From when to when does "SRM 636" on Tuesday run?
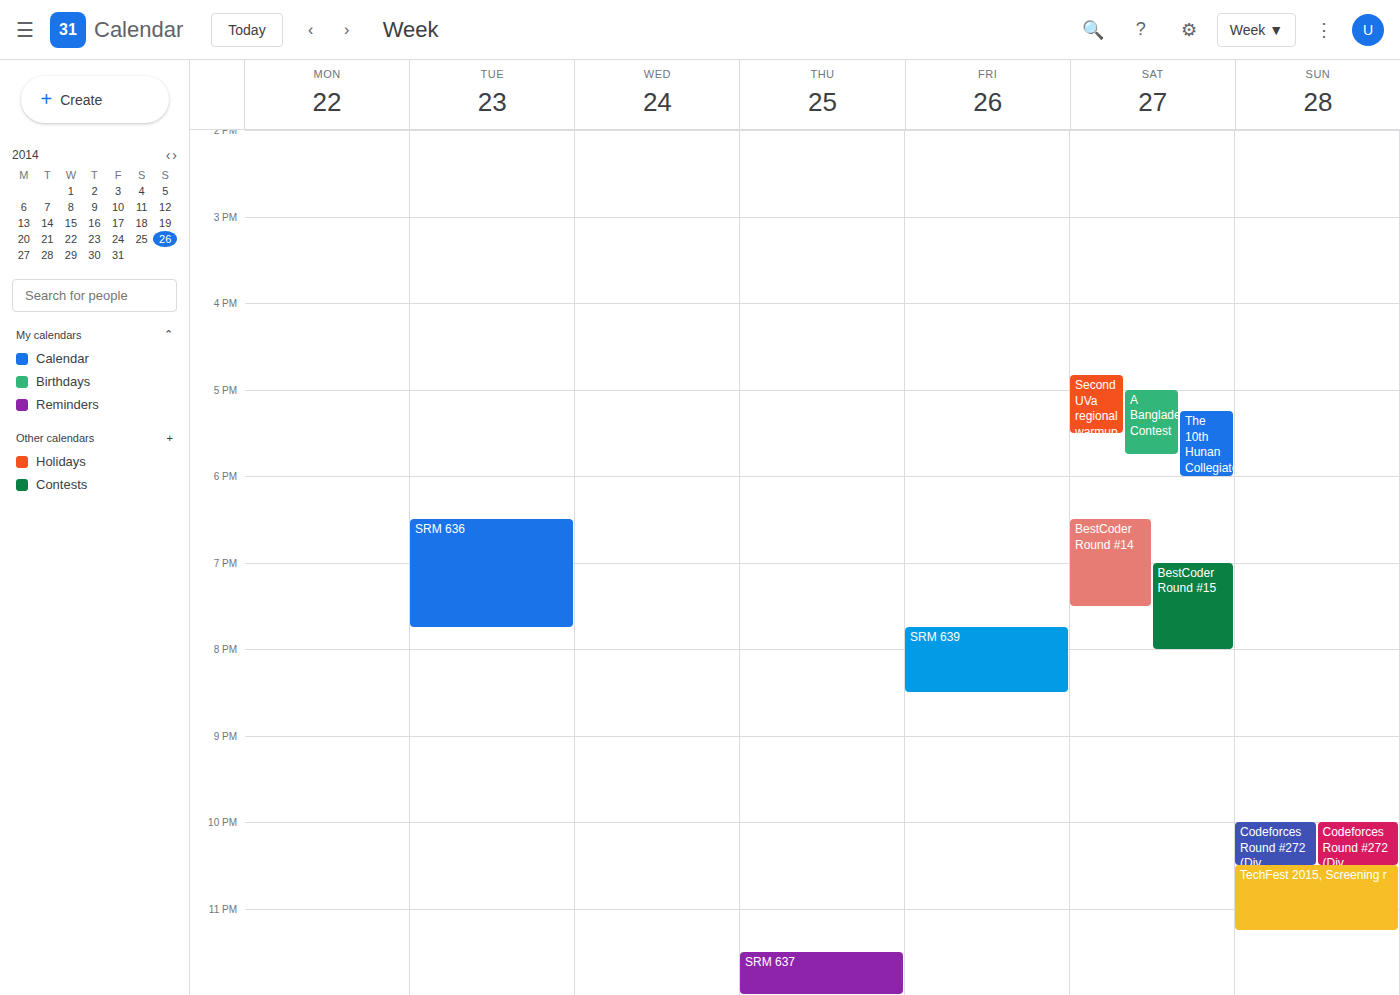
6:30 PM to 7:45 PM